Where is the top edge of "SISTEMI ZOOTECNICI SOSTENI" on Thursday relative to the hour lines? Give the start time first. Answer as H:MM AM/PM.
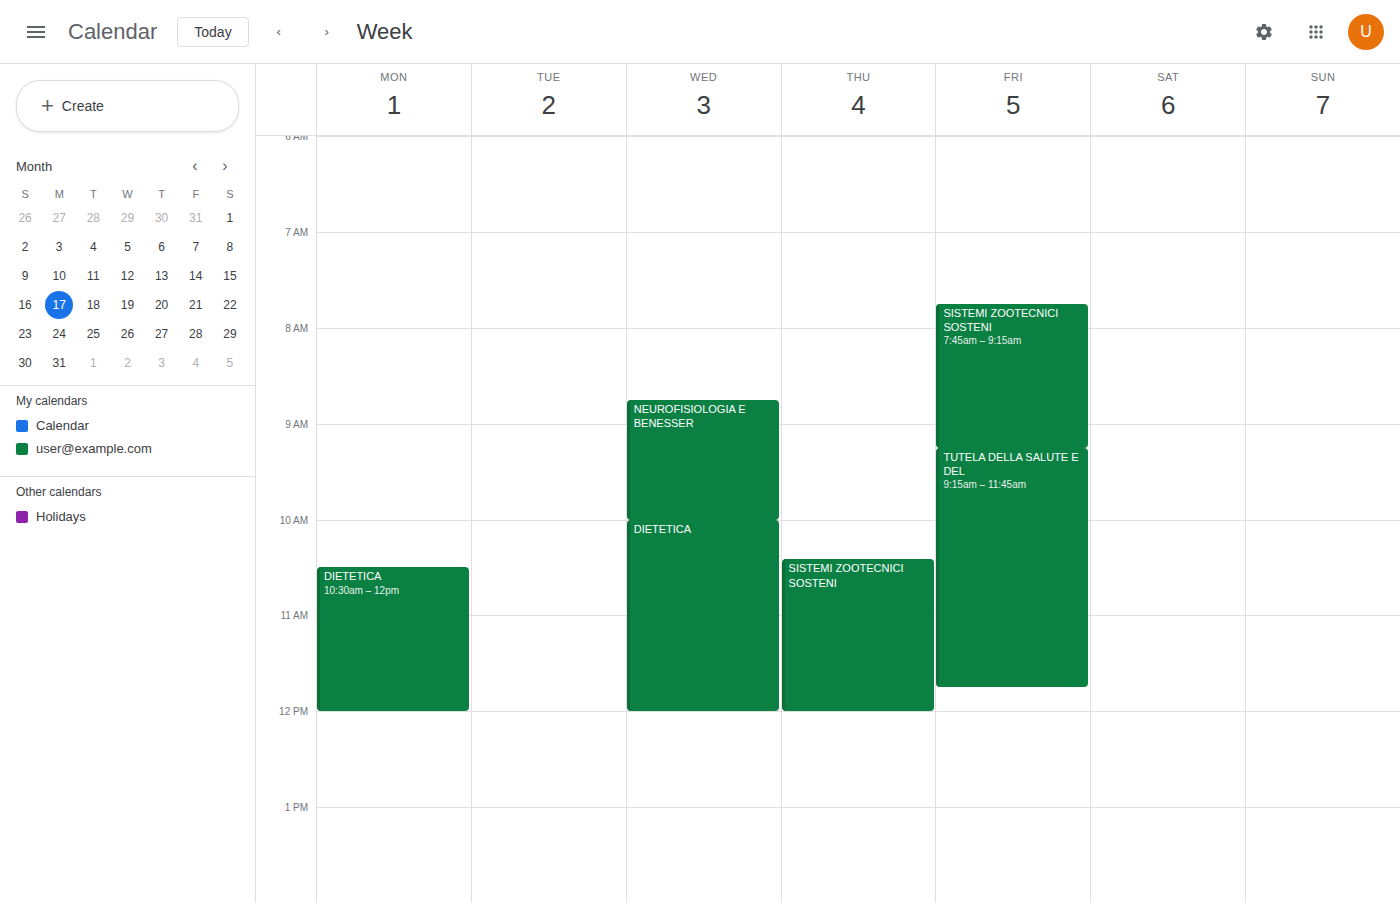
10:25 AM -- neither: 25 minutes below the 10 AM line and 35 minutes above the 11 AM line.